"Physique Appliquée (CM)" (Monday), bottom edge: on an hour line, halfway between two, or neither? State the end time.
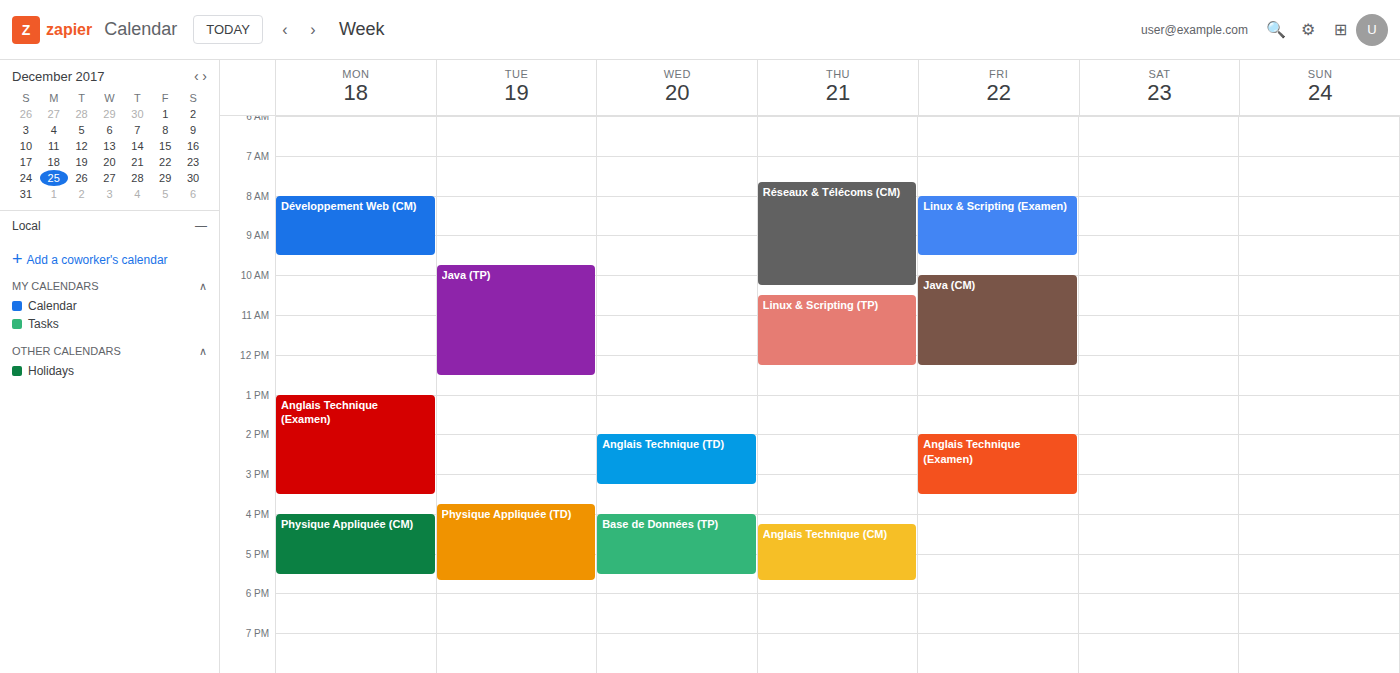
5:30 PM -- halfway between the 5 PM and 6 PM lines.